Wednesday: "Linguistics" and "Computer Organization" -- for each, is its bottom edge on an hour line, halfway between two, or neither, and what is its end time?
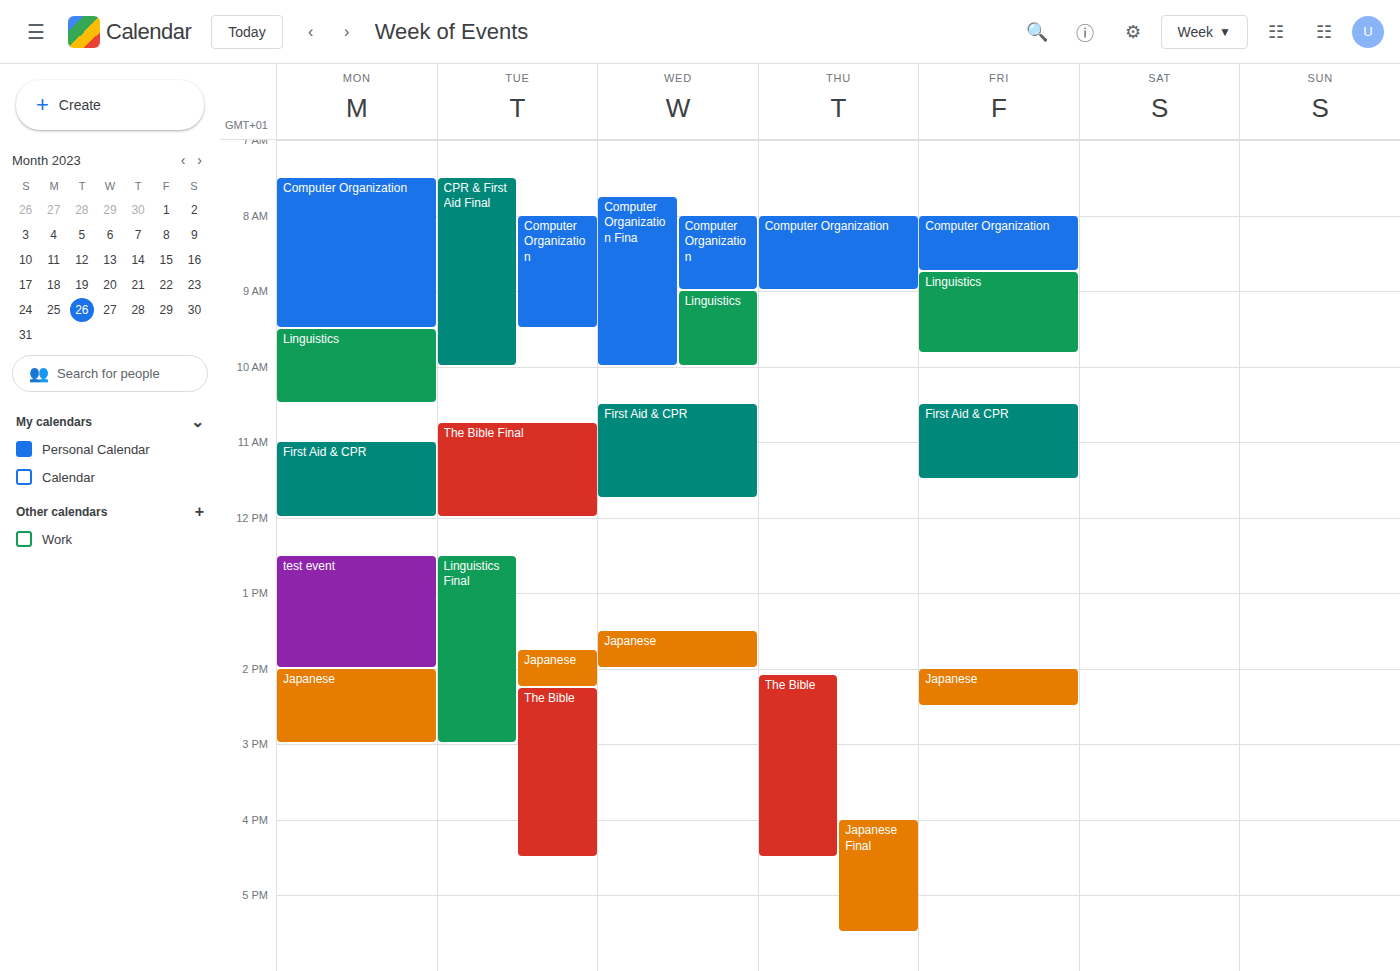
"Linguistics": 10:00 AM, exactly on the 10 AM line. "Computer Organization": 9:00 AM, exactly on the 9 AM line.